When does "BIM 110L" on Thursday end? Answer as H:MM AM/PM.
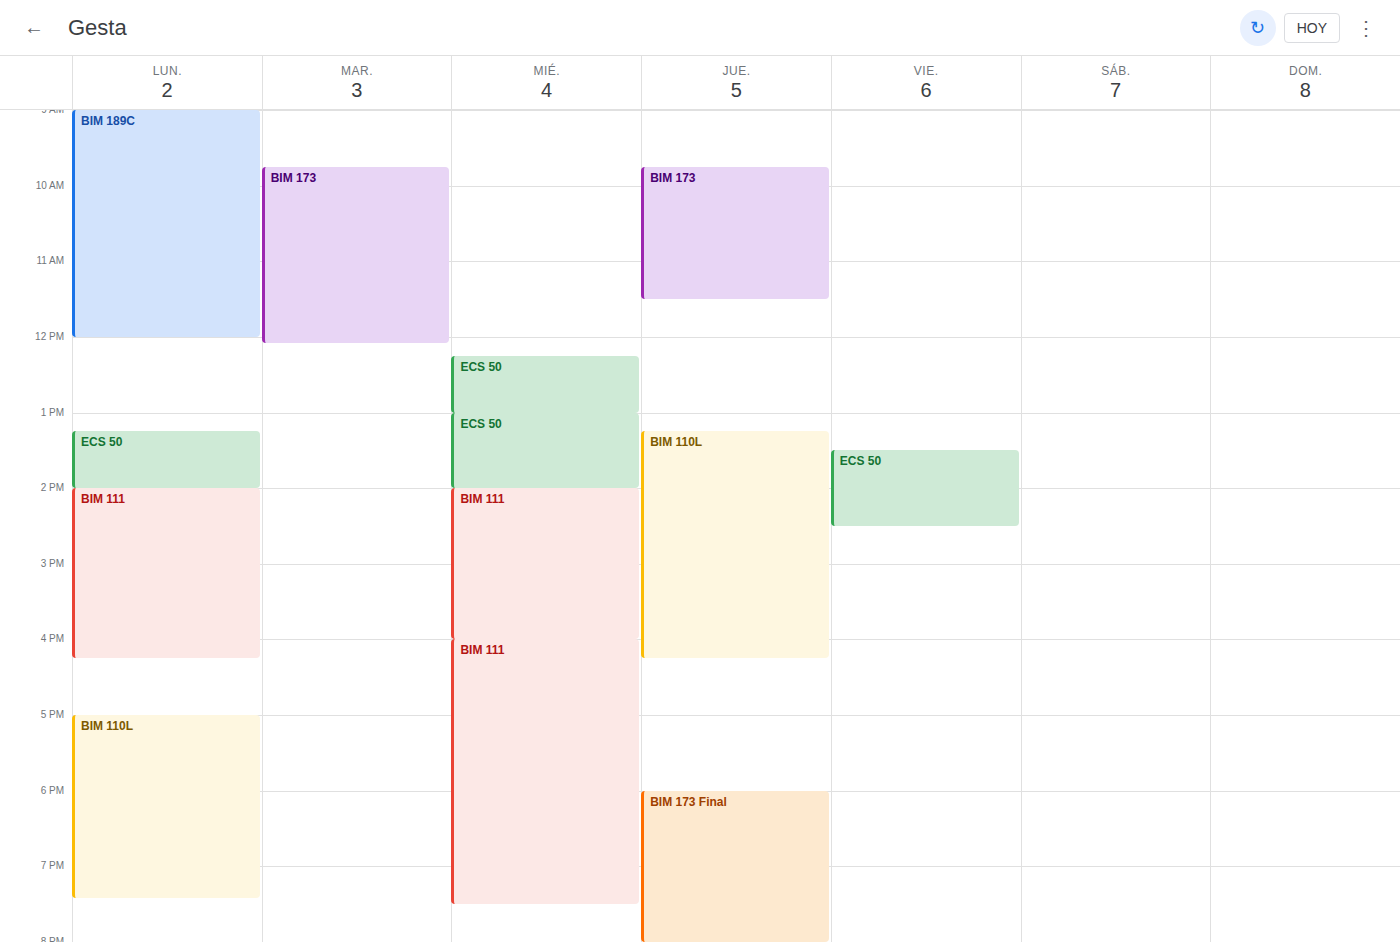
4:15 PM